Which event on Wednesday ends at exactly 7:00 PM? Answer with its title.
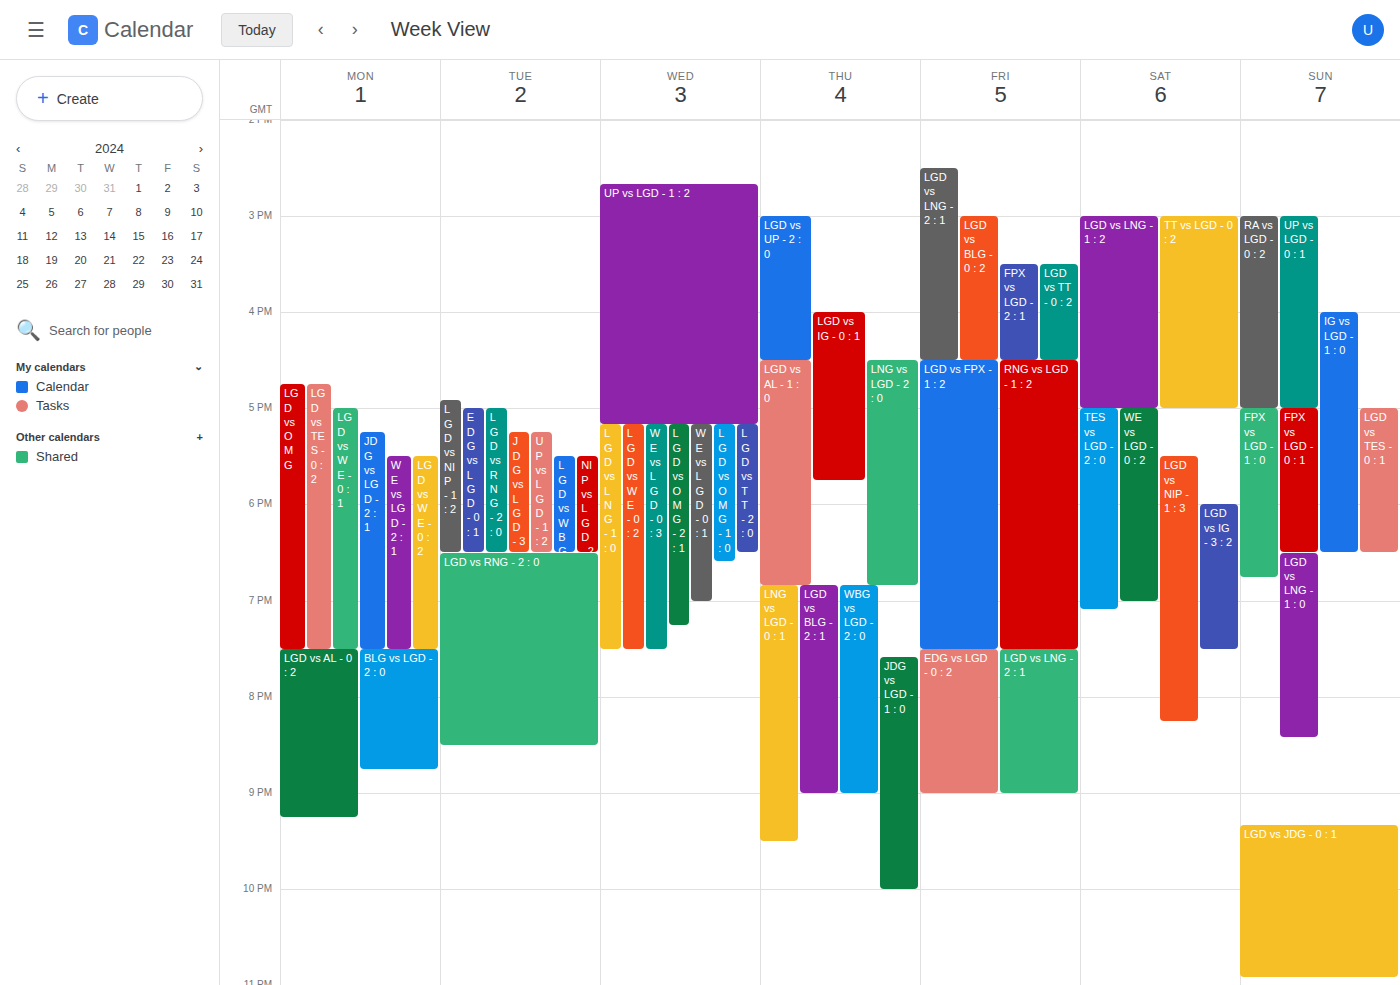
"WE vs LGD - 0 : 1"